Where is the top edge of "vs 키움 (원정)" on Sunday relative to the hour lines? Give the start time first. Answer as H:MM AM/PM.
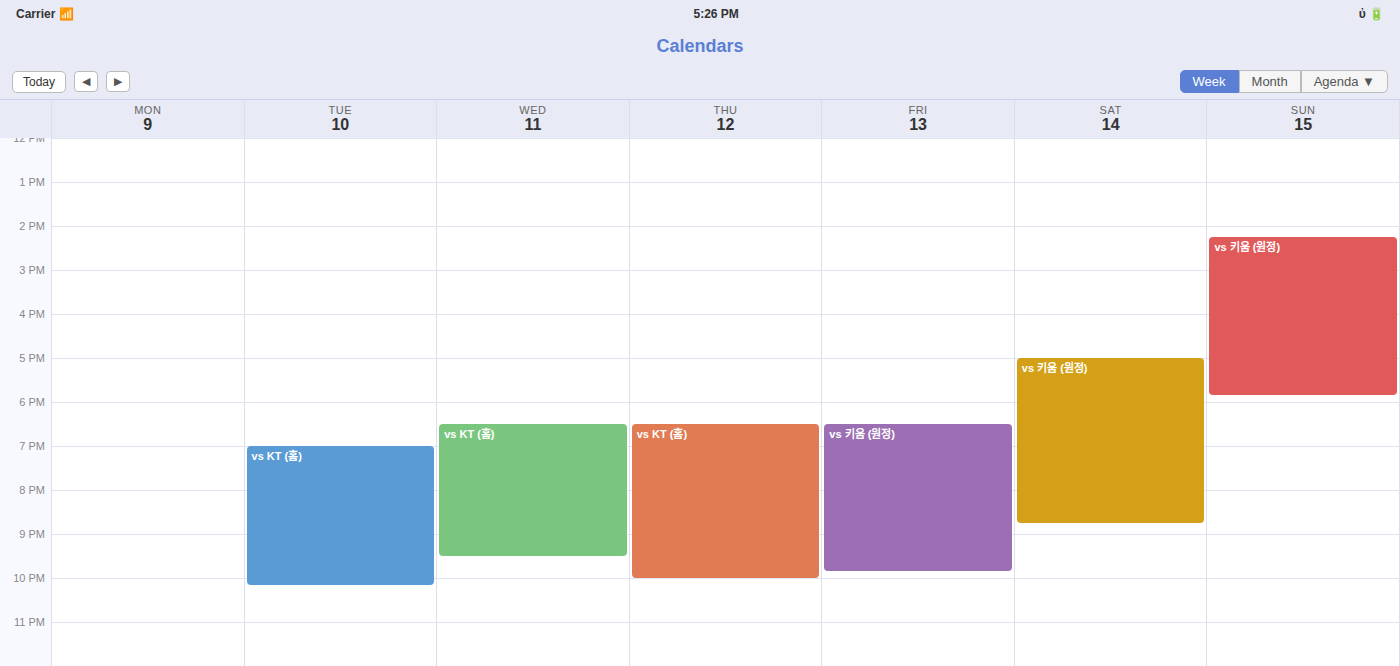
2:15 PM -- neither: a quarter of the way from the 2 PM line to the 3 PM line.